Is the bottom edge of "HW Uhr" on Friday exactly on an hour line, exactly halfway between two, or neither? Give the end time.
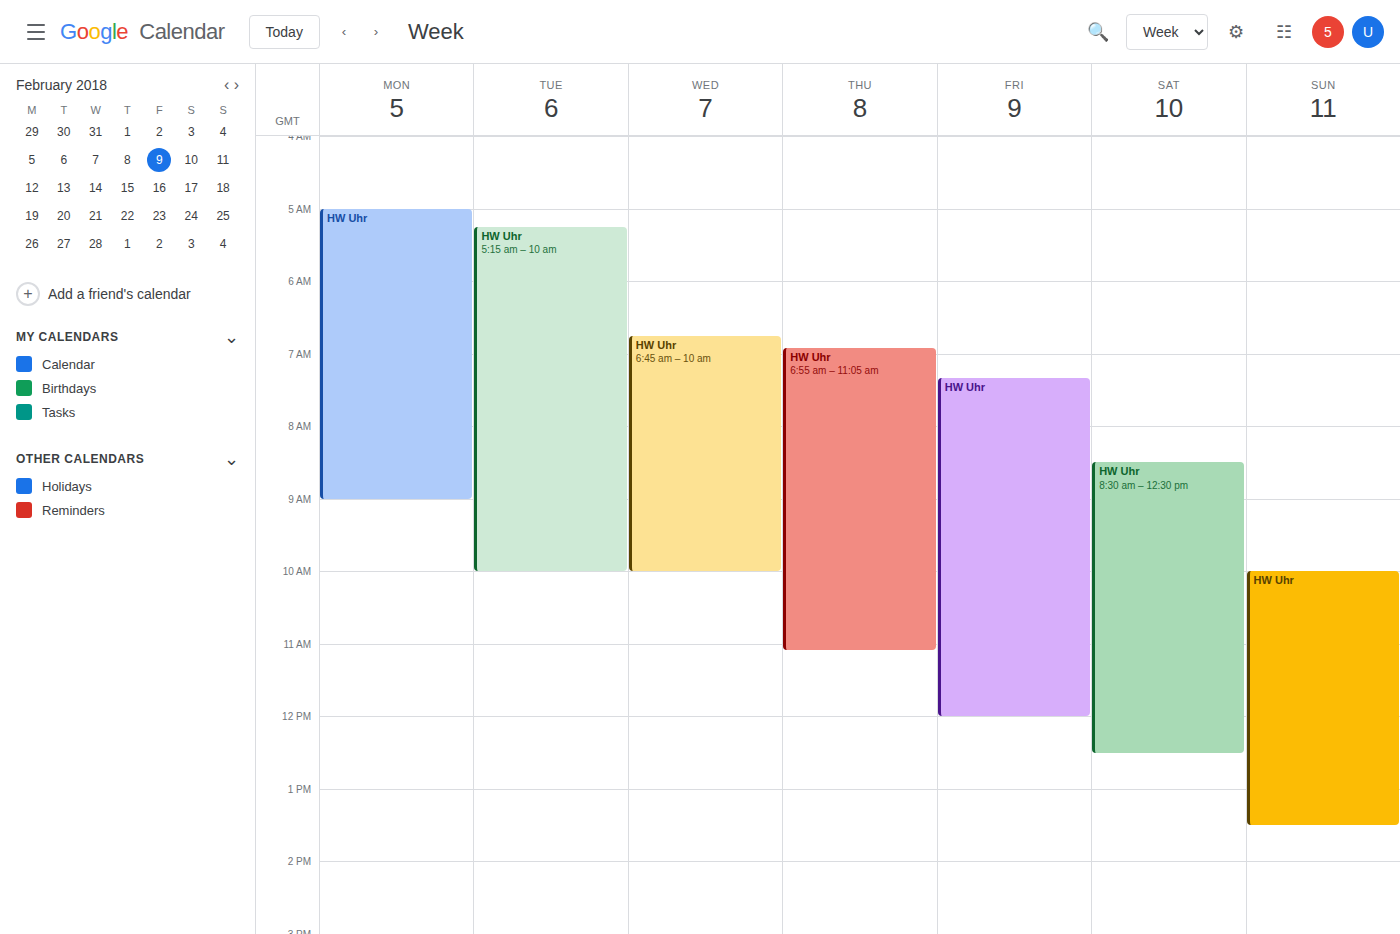
12:00 PM -- exactly on the 12 PM line.